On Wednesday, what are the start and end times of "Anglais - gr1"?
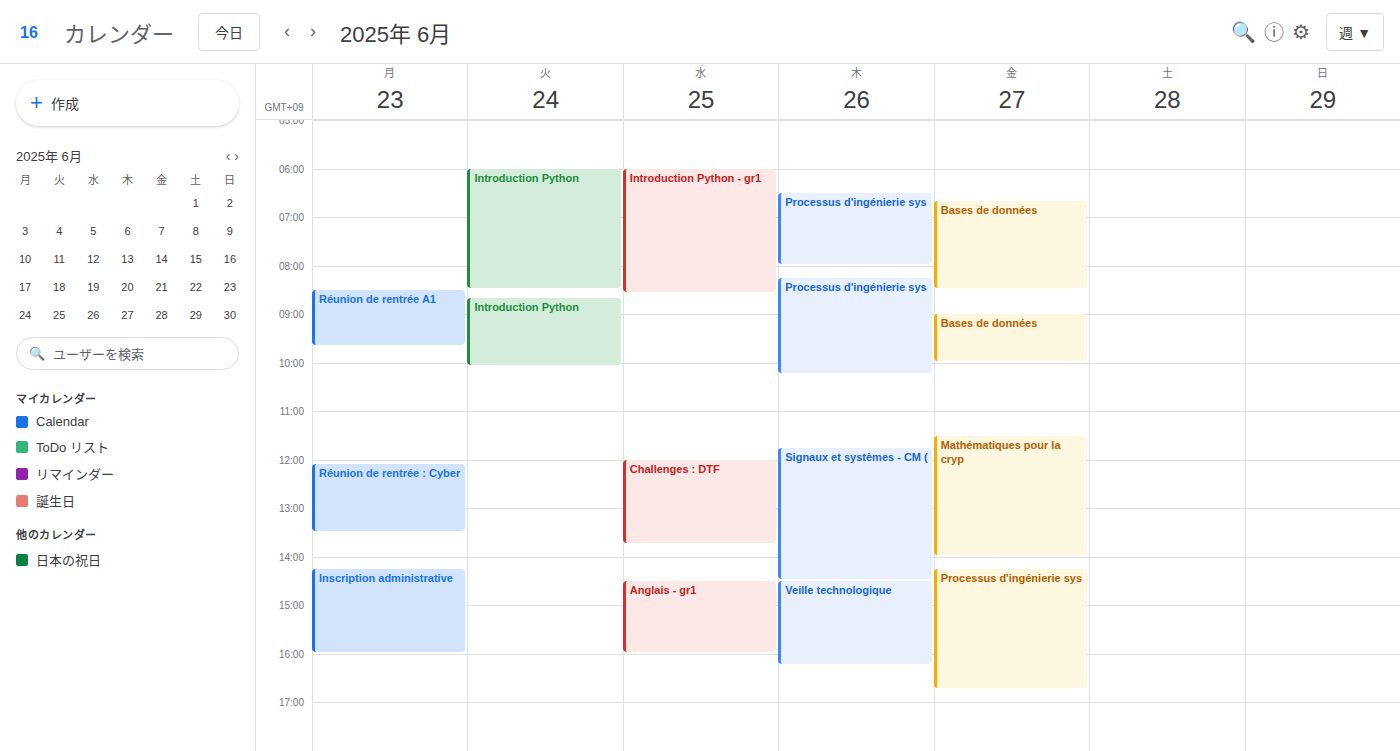
2:30 PM to 4:00 PM